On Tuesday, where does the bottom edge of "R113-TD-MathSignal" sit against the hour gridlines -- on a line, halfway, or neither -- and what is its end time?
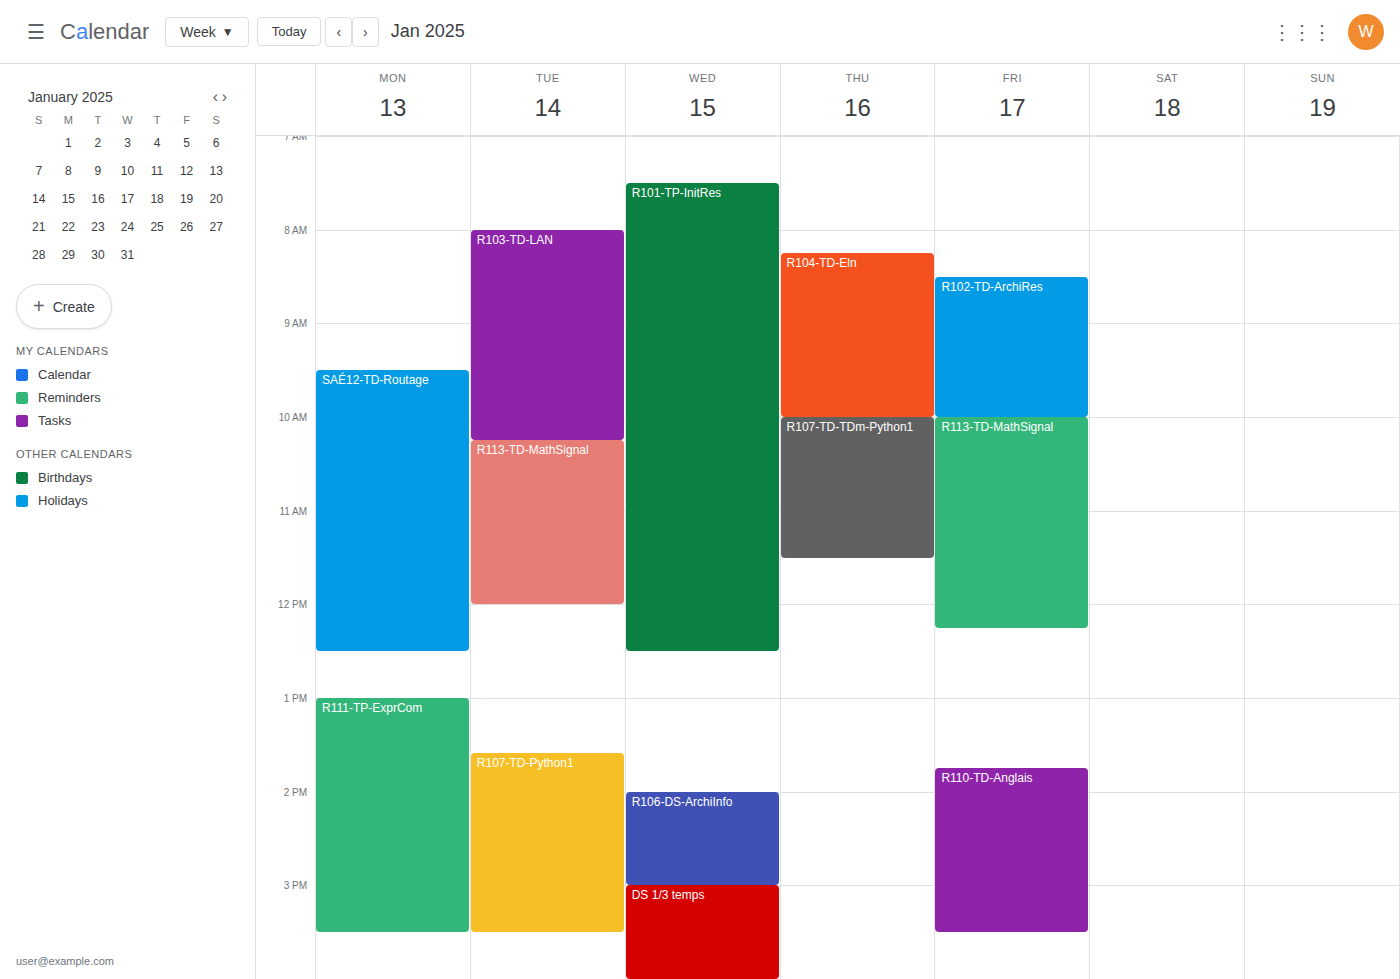
12:00 PM -- exactly on the 12 PM line.